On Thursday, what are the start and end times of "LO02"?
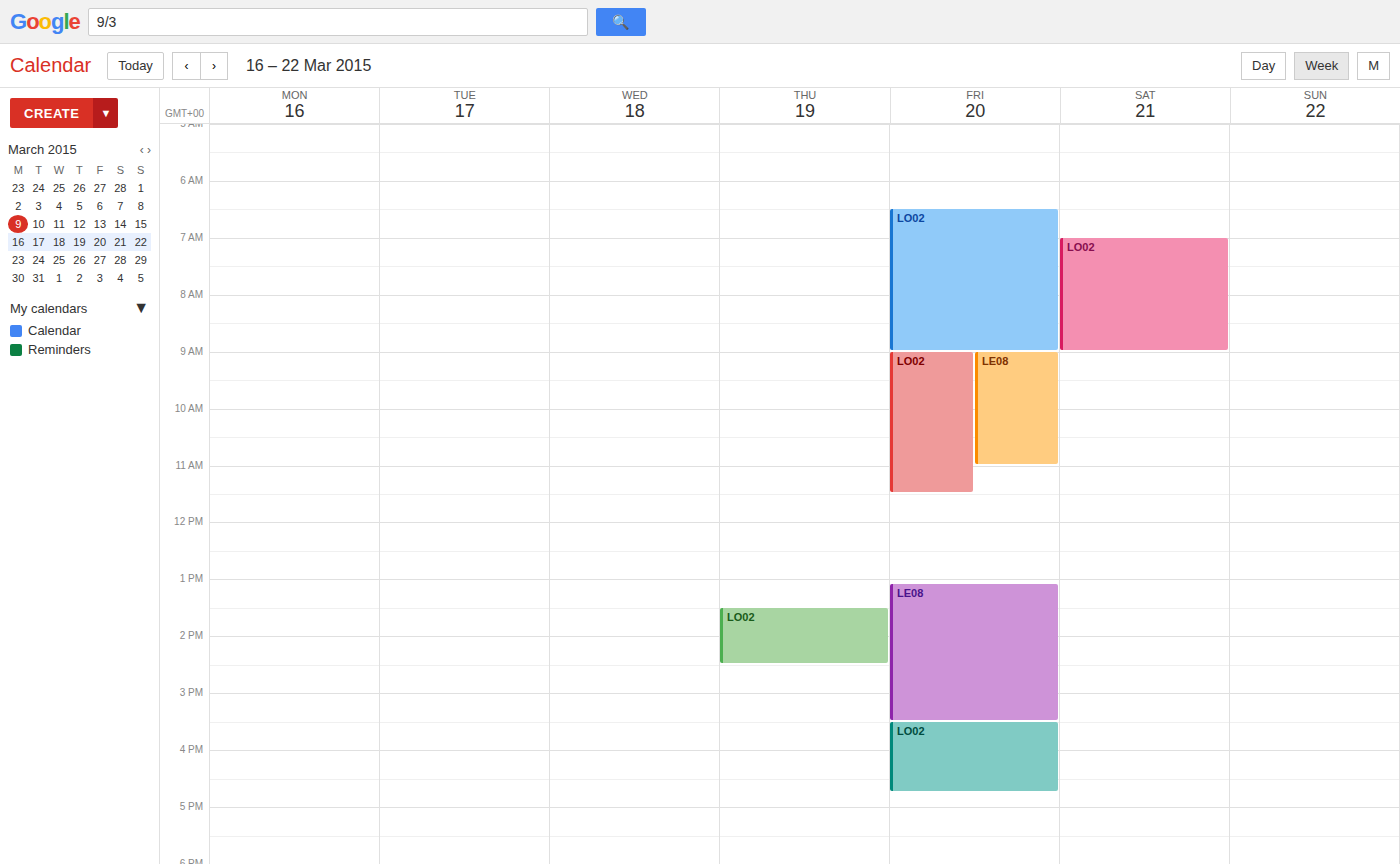
1:30 PM to 2:30 PM